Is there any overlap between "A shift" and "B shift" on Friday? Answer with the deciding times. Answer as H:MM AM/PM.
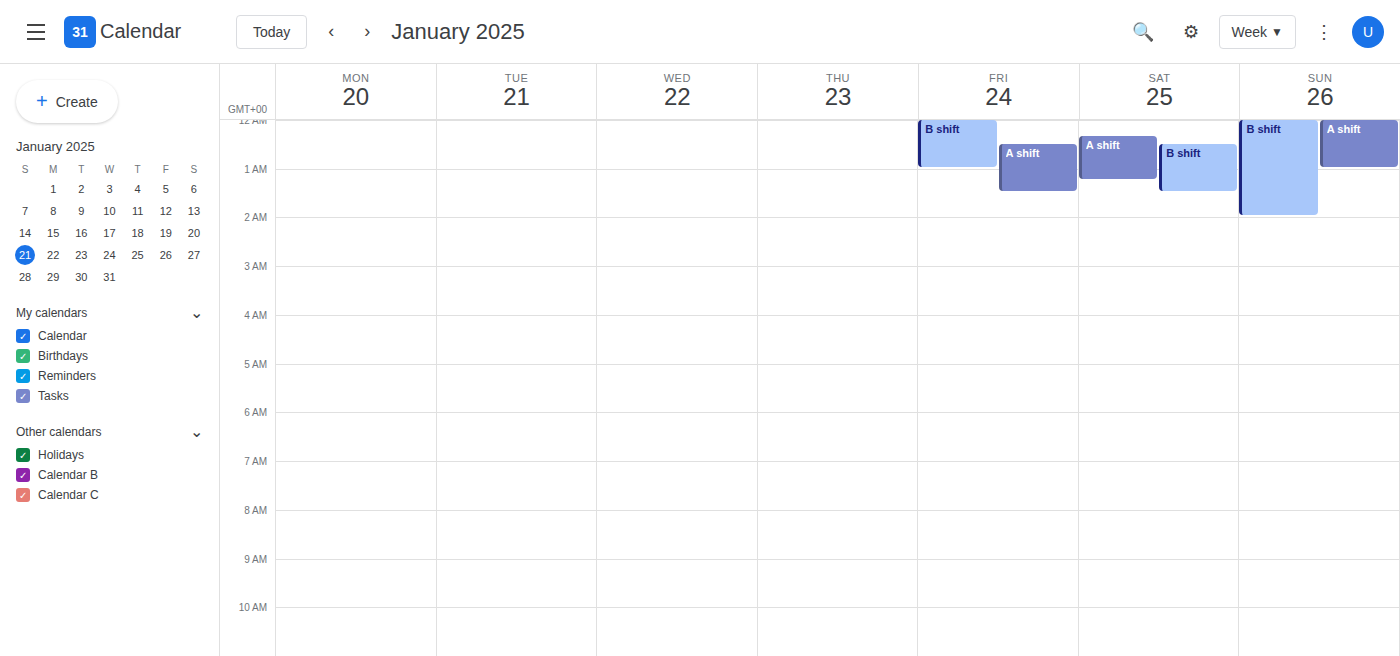
"A shift" starts at 12:30 AM, before "B shift" ends at 1:00 AM -- they overlap.